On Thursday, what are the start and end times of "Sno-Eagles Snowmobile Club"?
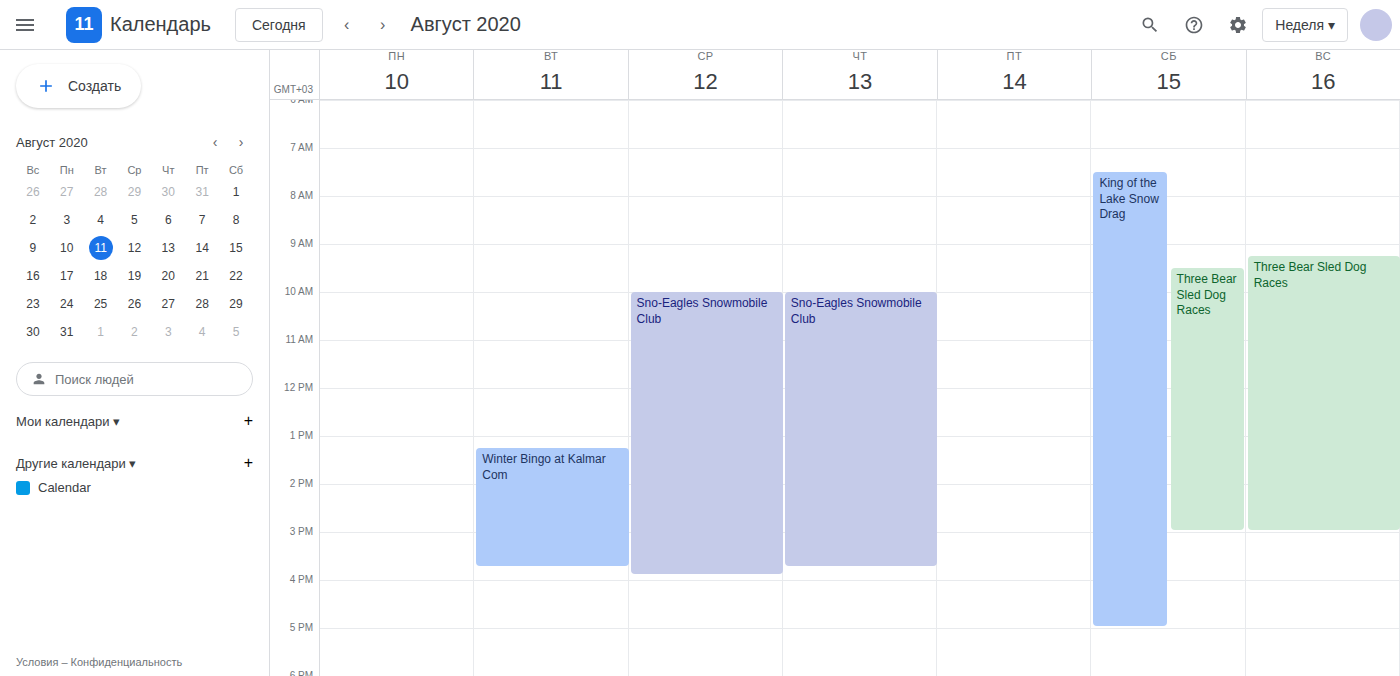
10:00 AM to 3:45 PM